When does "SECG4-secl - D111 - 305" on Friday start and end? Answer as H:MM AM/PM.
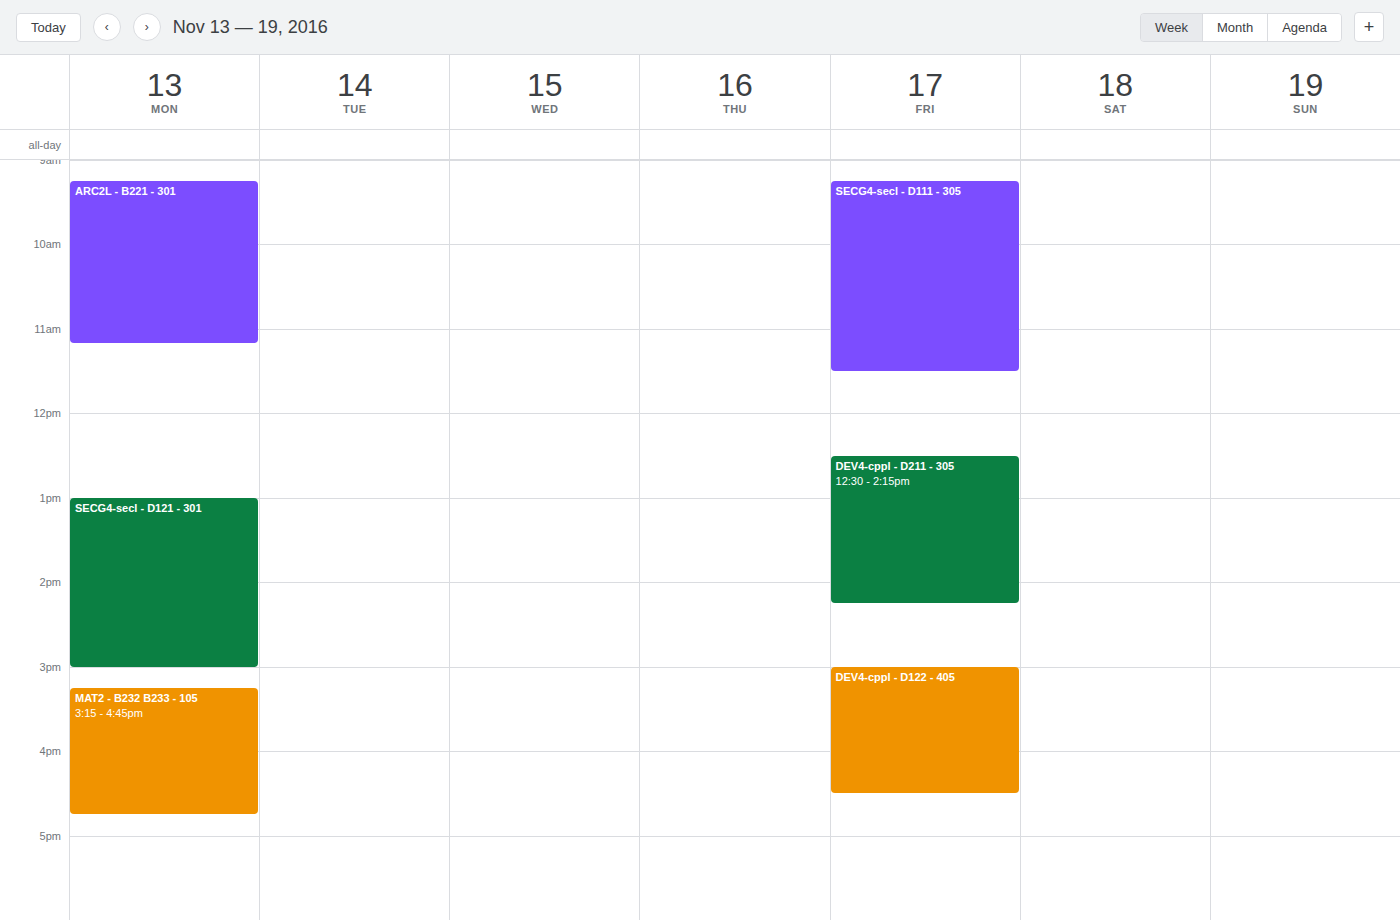
9:15 AM to 11:30 AM